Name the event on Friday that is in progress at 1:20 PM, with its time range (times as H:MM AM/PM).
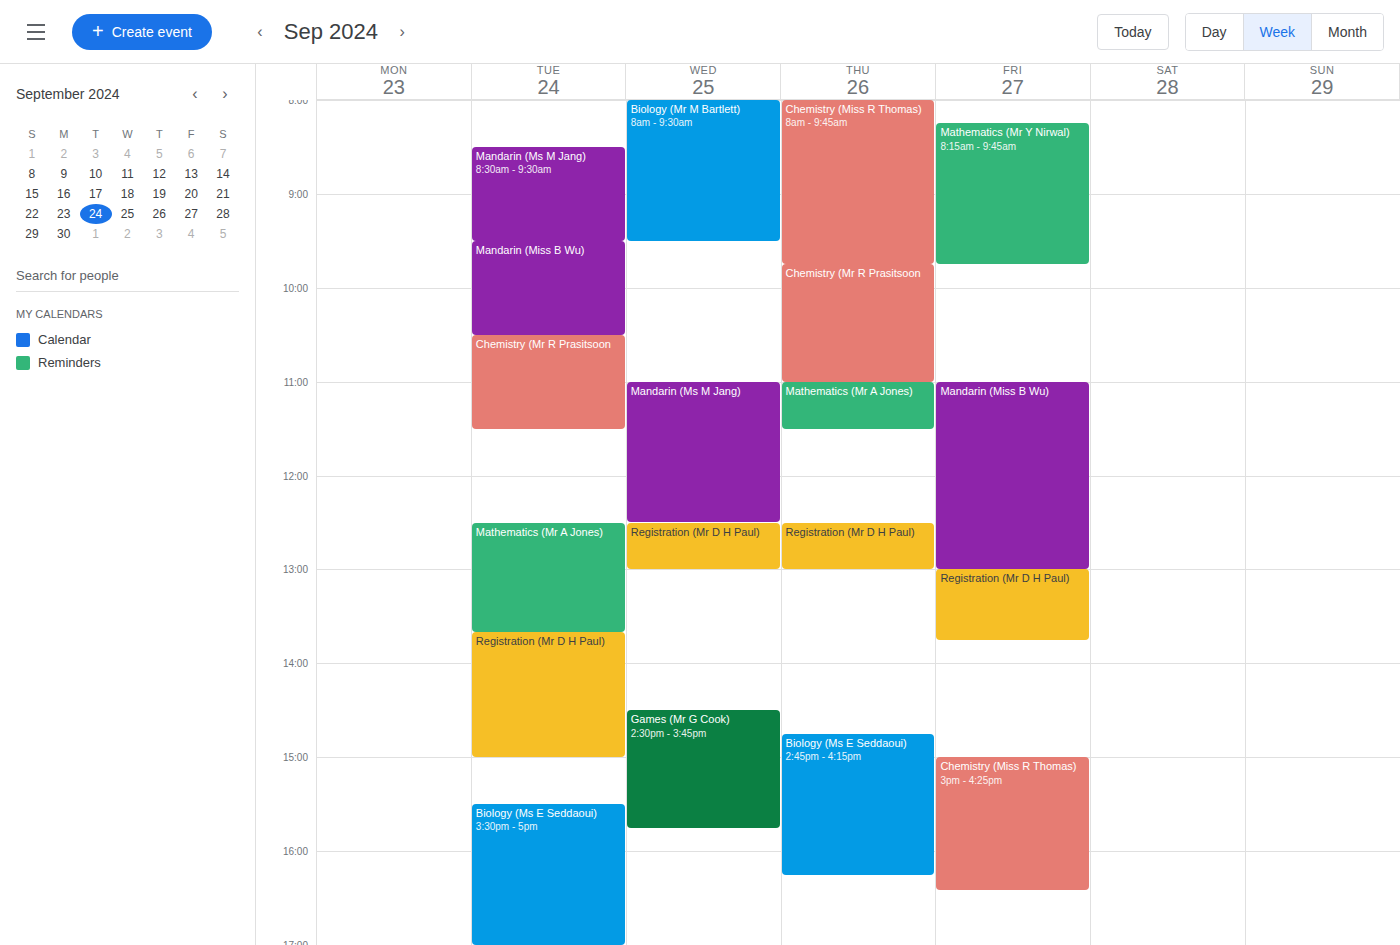
"Registration (Mr D H Paul)", 1:00 PM to 1:45 PM